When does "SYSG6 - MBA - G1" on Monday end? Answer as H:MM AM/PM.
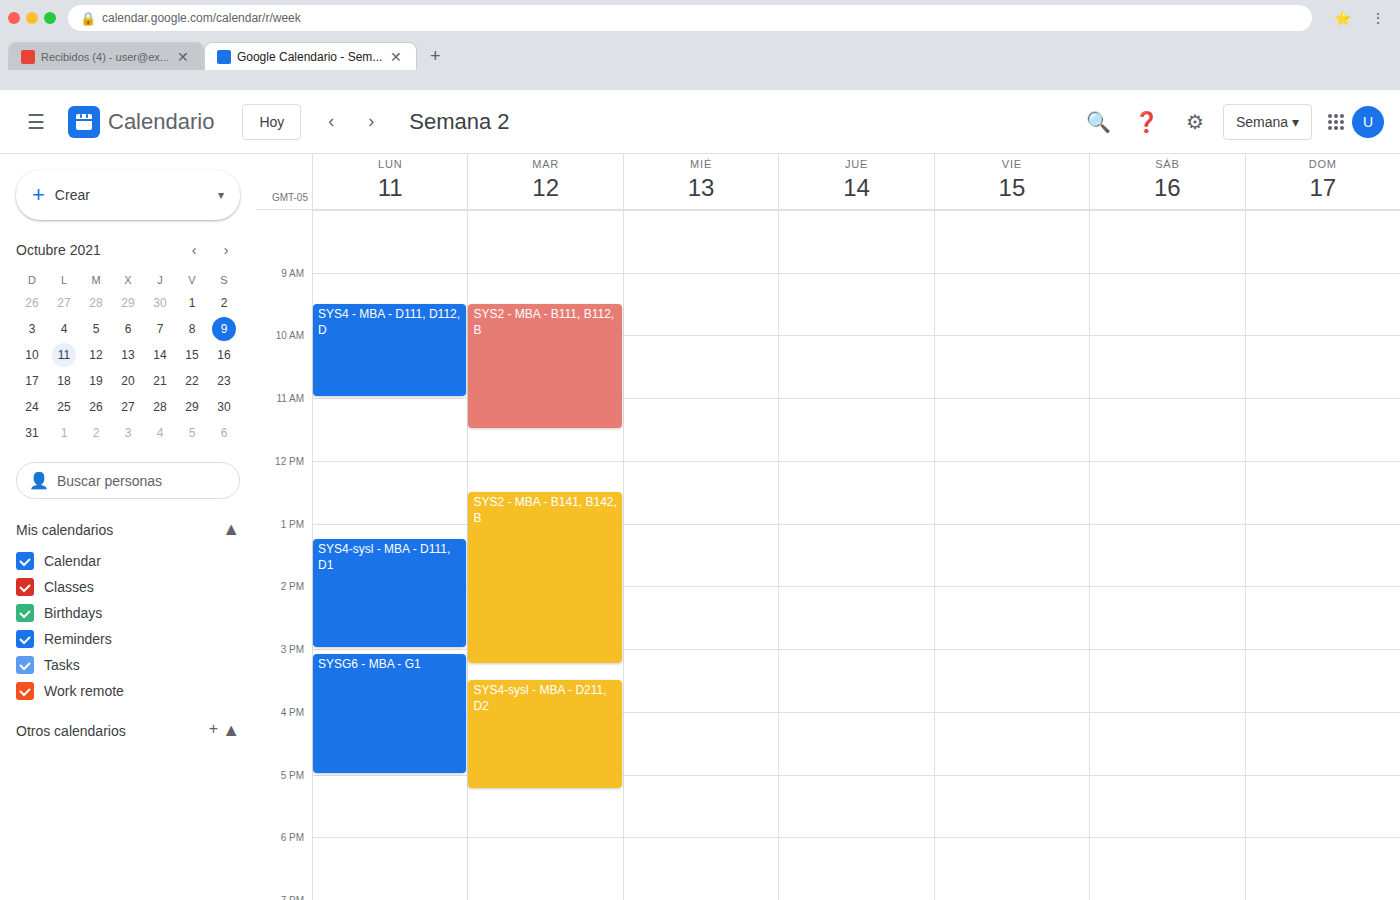
5:00 PM